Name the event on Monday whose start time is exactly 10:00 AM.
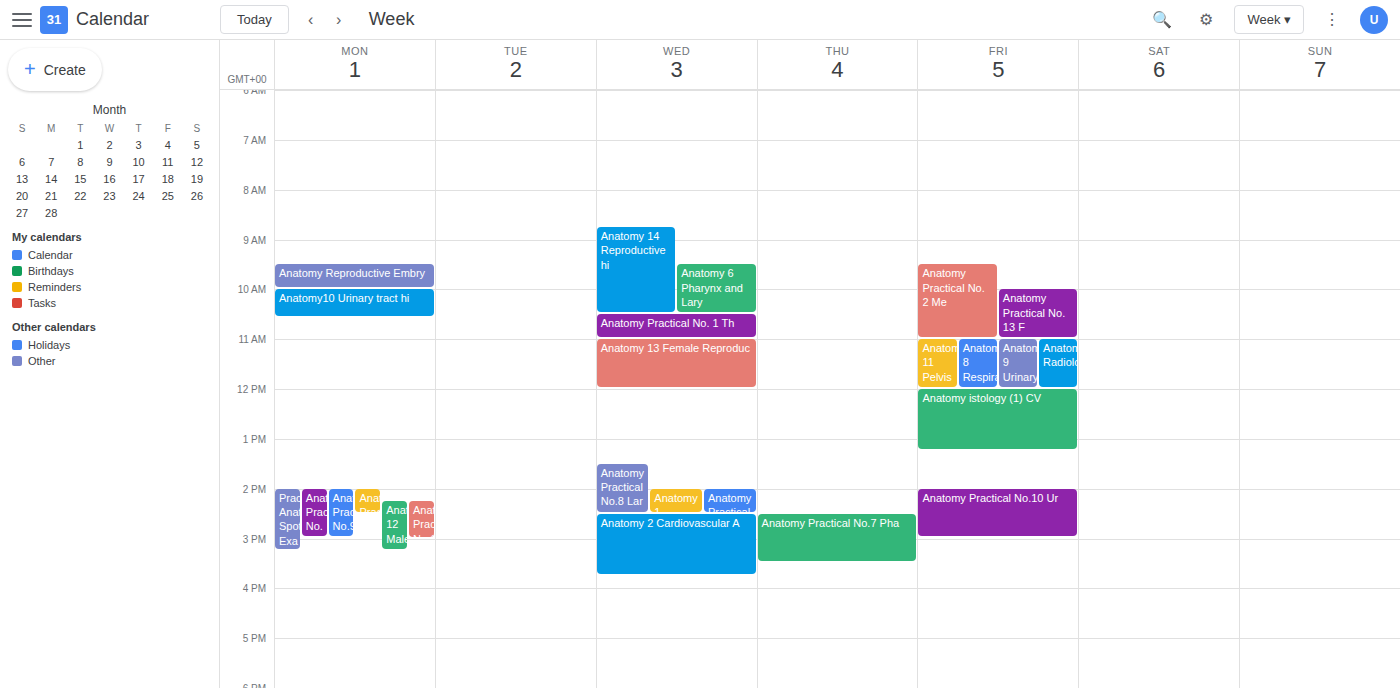
"Anatomy10 Urinary tract hi"